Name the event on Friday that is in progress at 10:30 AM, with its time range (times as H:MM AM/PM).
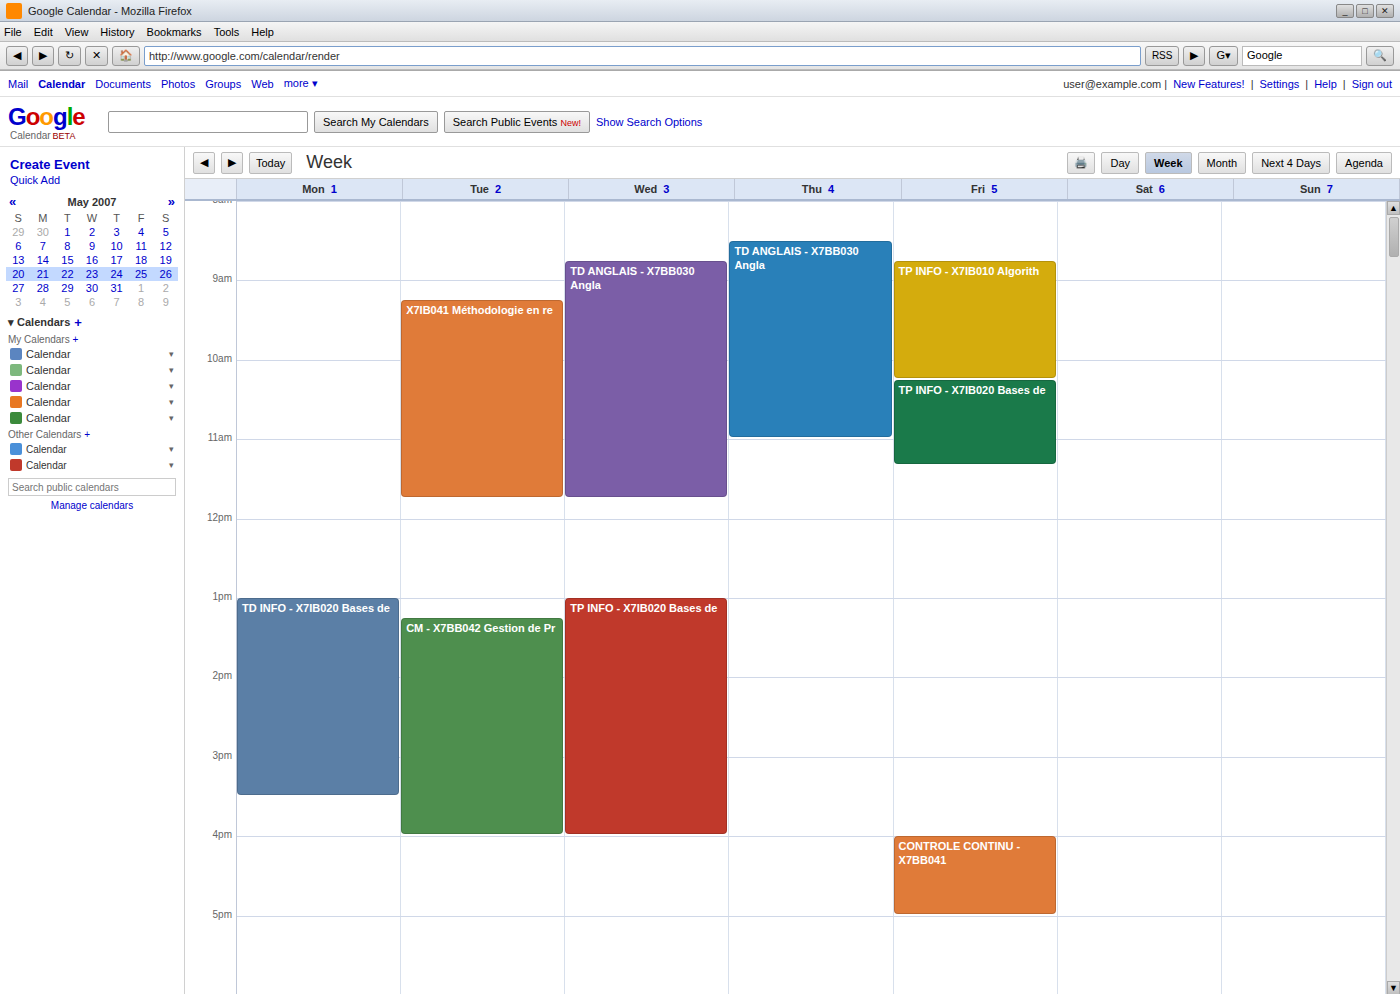
"TP INFO - X7IB020 Bases de", 10:15 AM to 11:20 AM